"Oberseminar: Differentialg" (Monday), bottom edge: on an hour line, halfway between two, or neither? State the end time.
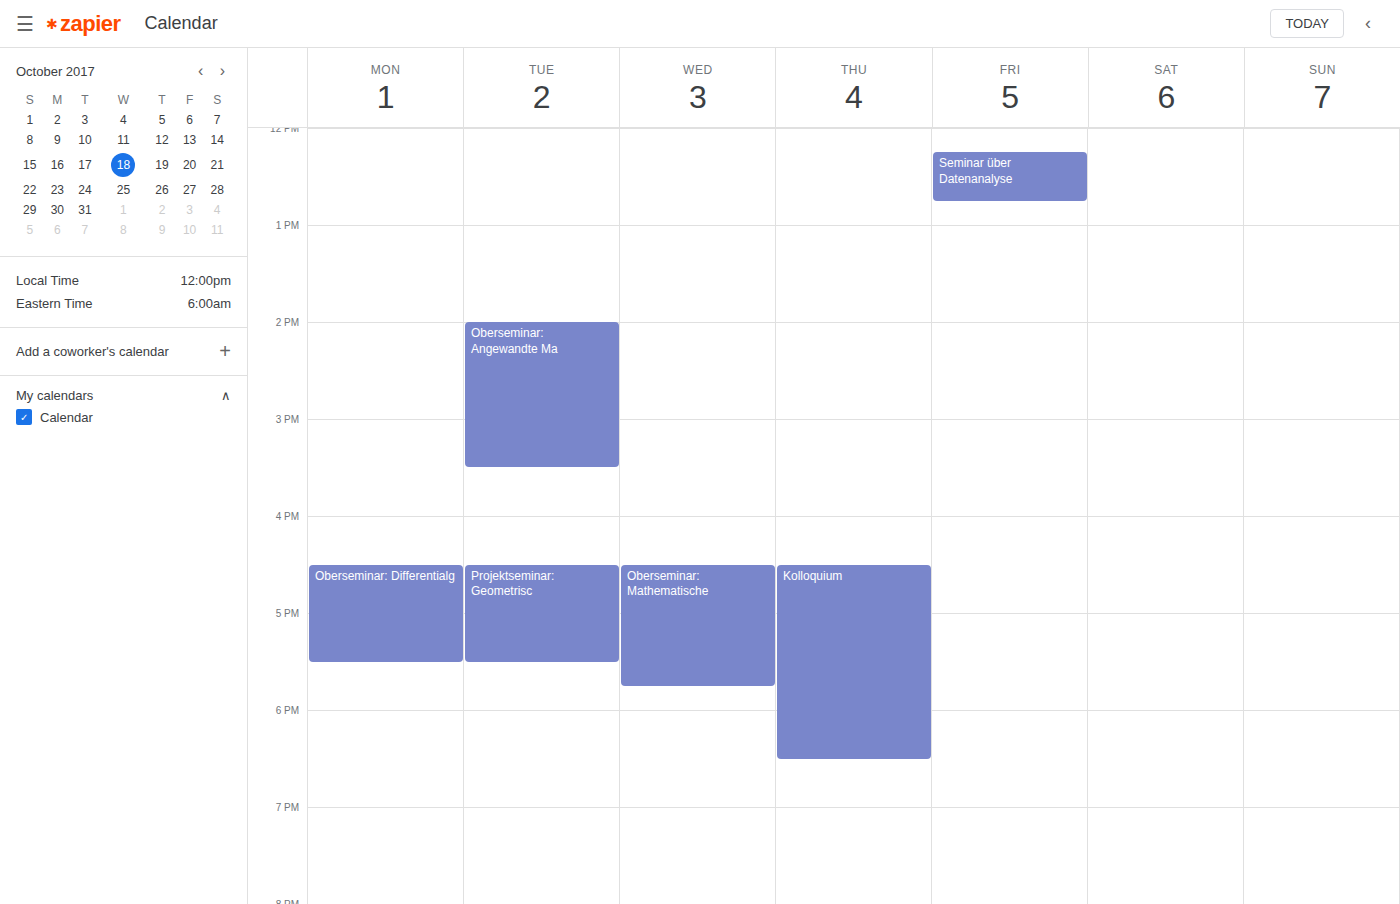
17:30 -- halfway between the 17:00 and 18:00 lines.